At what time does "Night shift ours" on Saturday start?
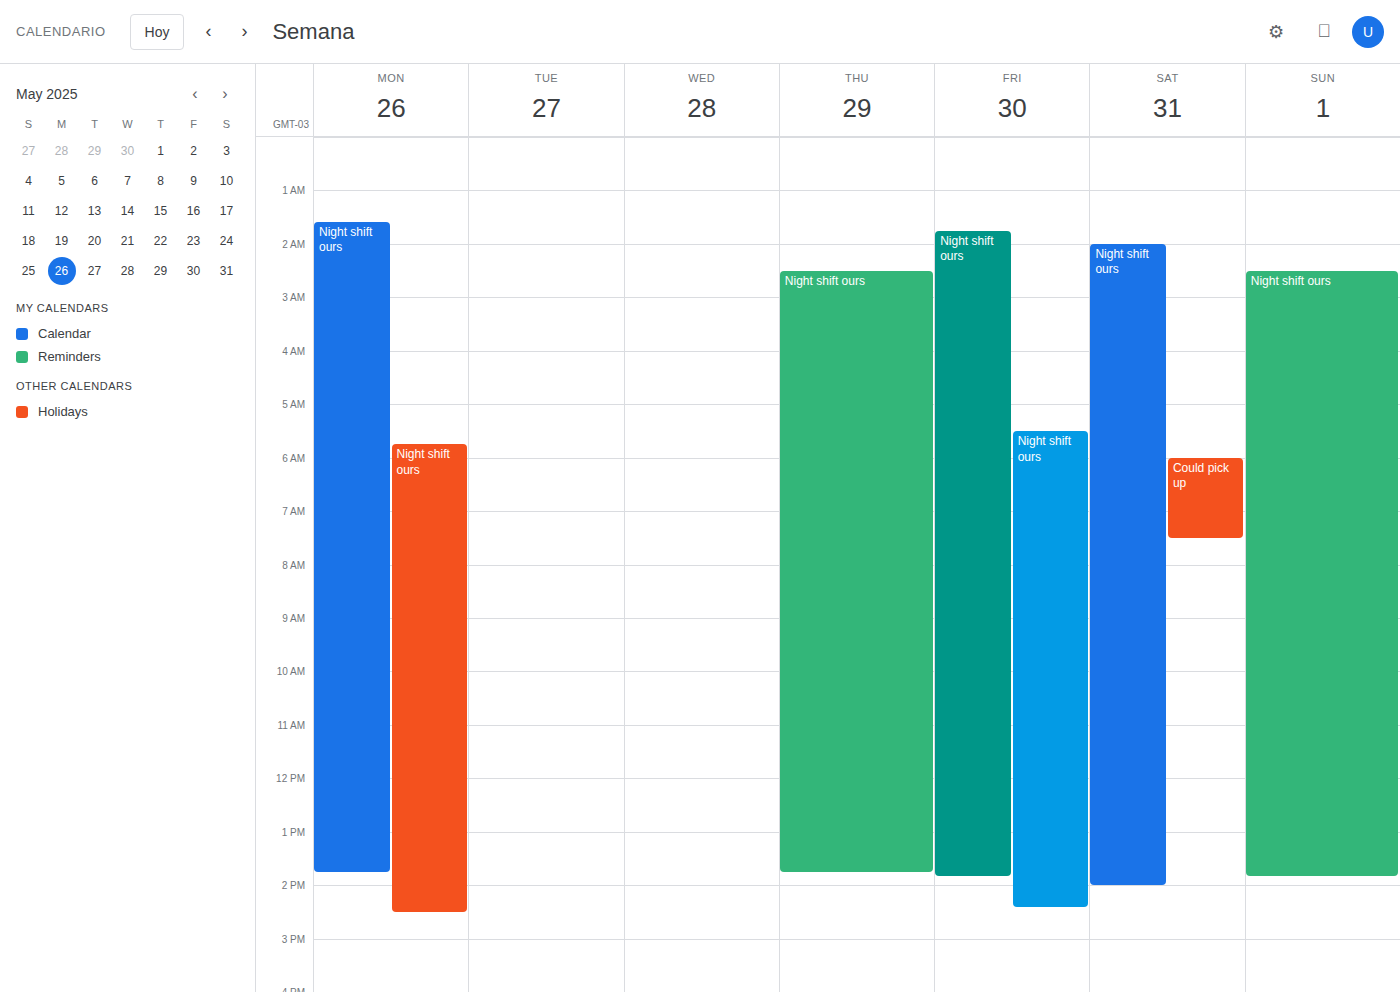
2:00 AM